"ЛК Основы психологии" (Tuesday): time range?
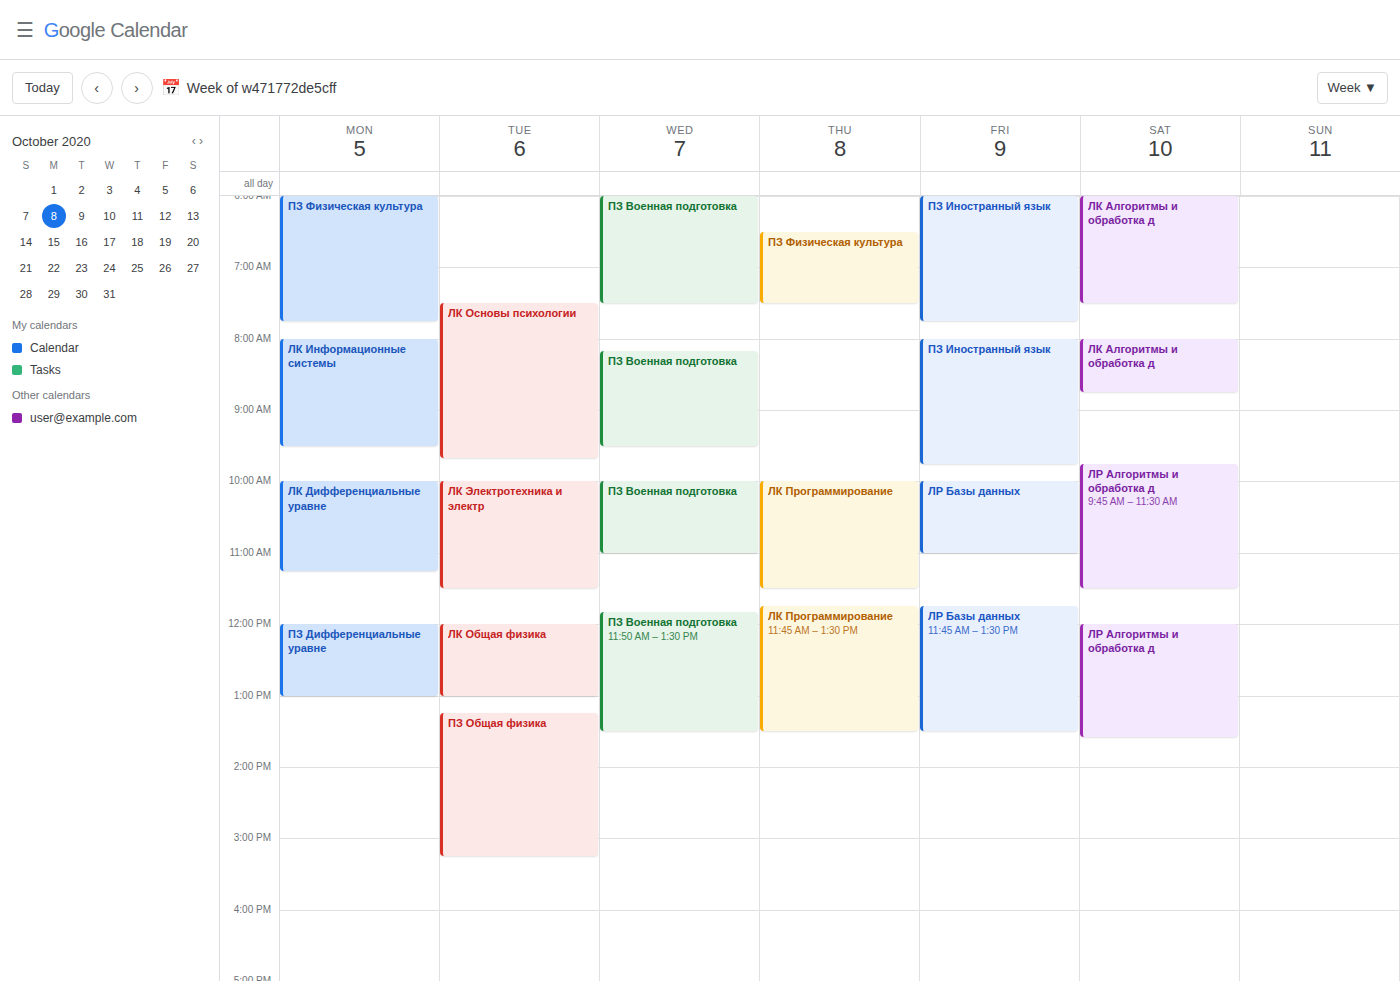
7:30 AM to 9:40 AM